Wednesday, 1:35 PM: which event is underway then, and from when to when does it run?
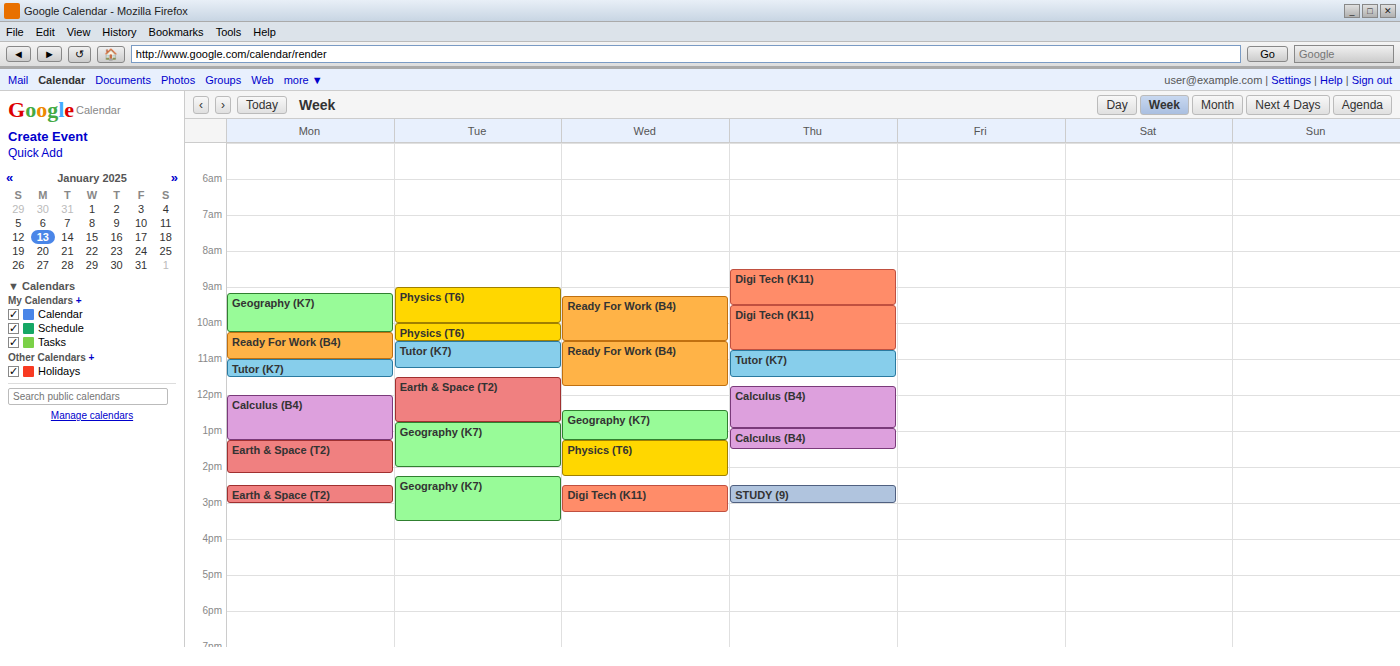
"Physics (T6)", 1:15 PM to 2:15 PM